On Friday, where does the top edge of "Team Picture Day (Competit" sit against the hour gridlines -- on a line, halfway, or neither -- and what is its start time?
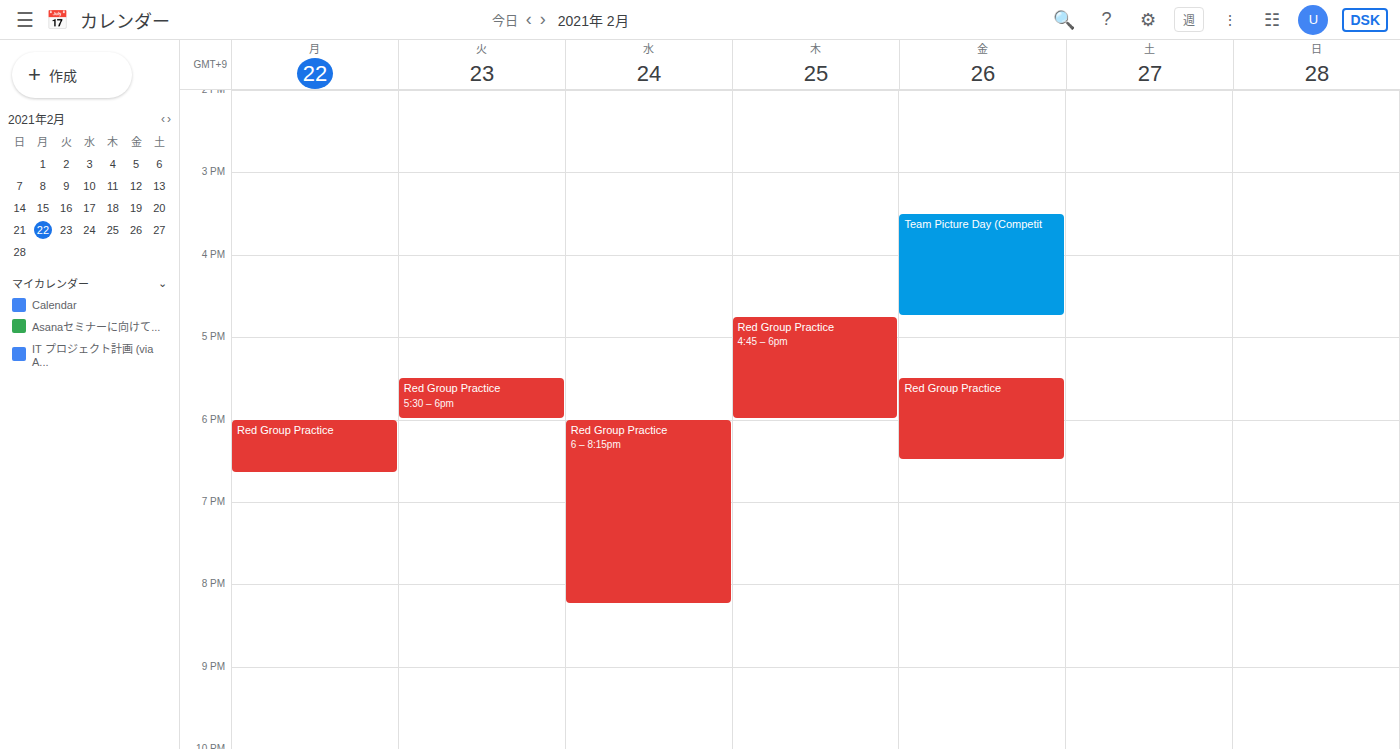
3:30 PM -- halfway between the 3 PM and 4 PM lines.